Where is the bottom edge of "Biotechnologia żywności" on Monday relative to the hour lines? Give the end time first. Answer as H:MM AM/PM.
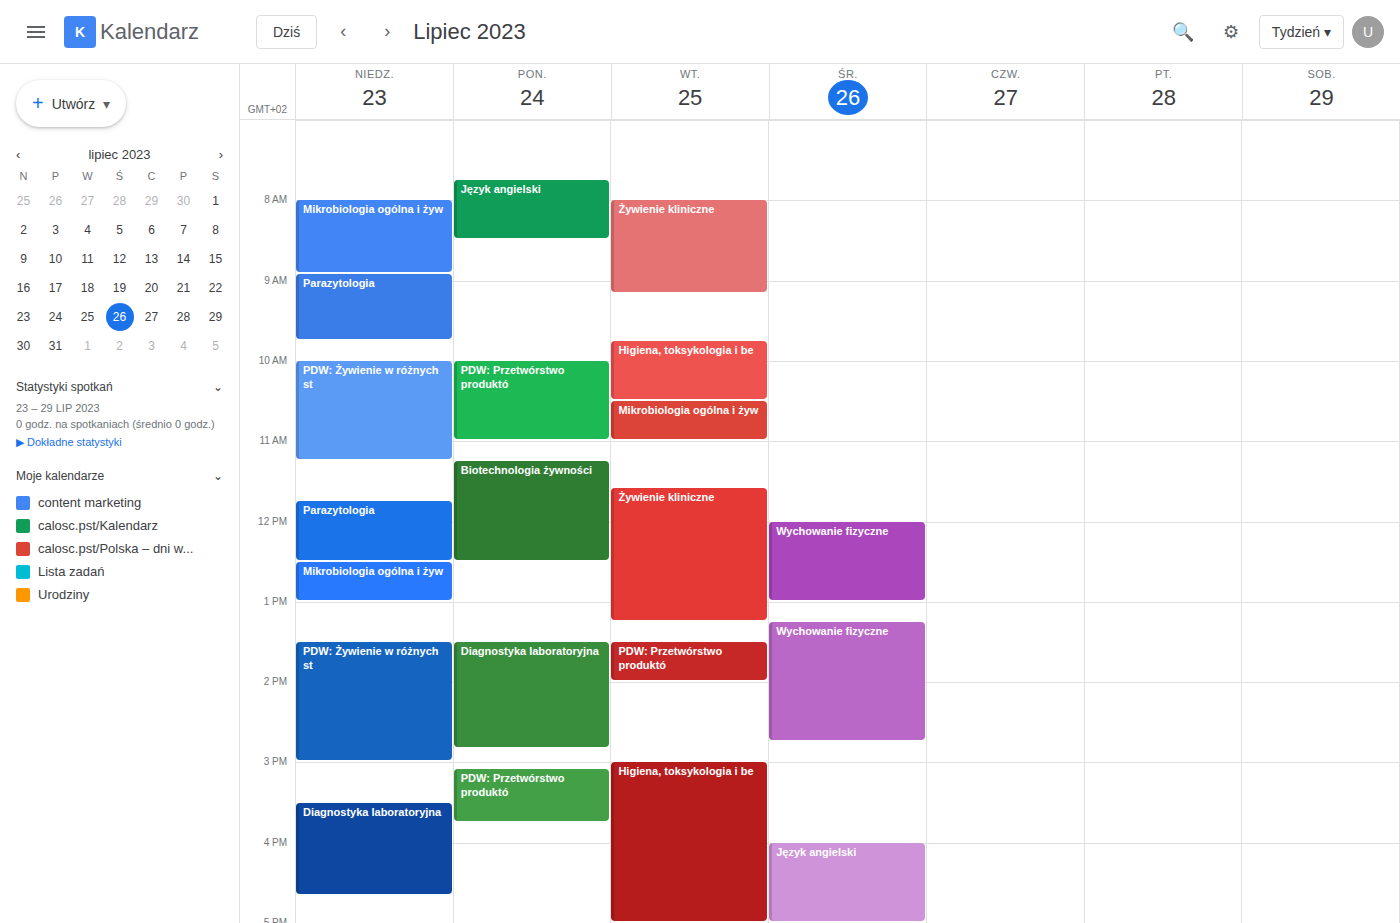
12:30 PM -- halfway between the 12 PM and 1 PM lines.